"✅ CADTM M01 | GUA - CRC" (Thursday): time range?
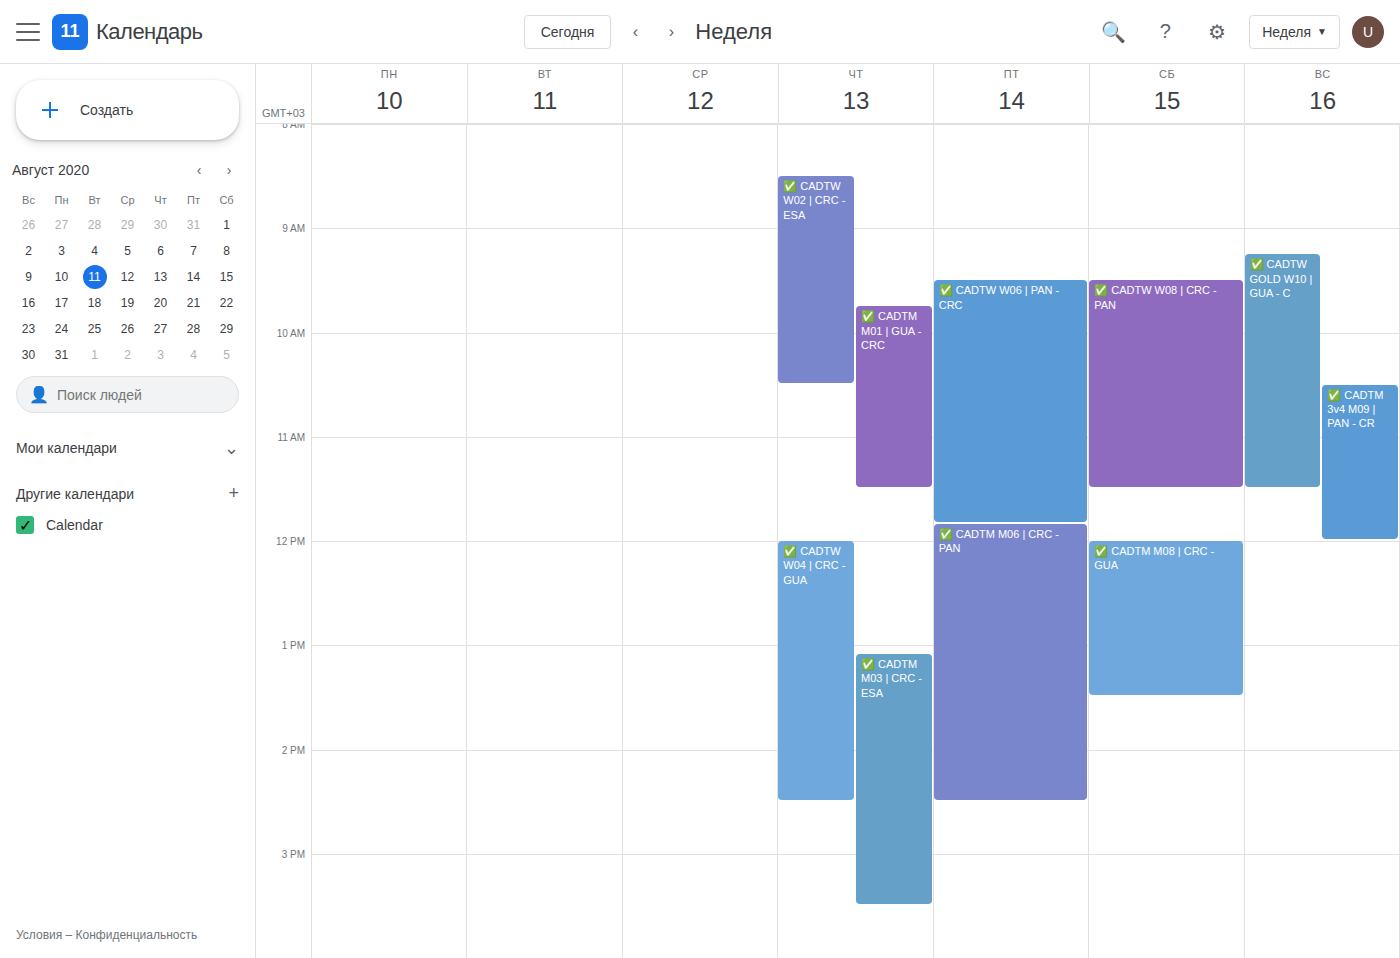
9:45 AM to 11:30 AM